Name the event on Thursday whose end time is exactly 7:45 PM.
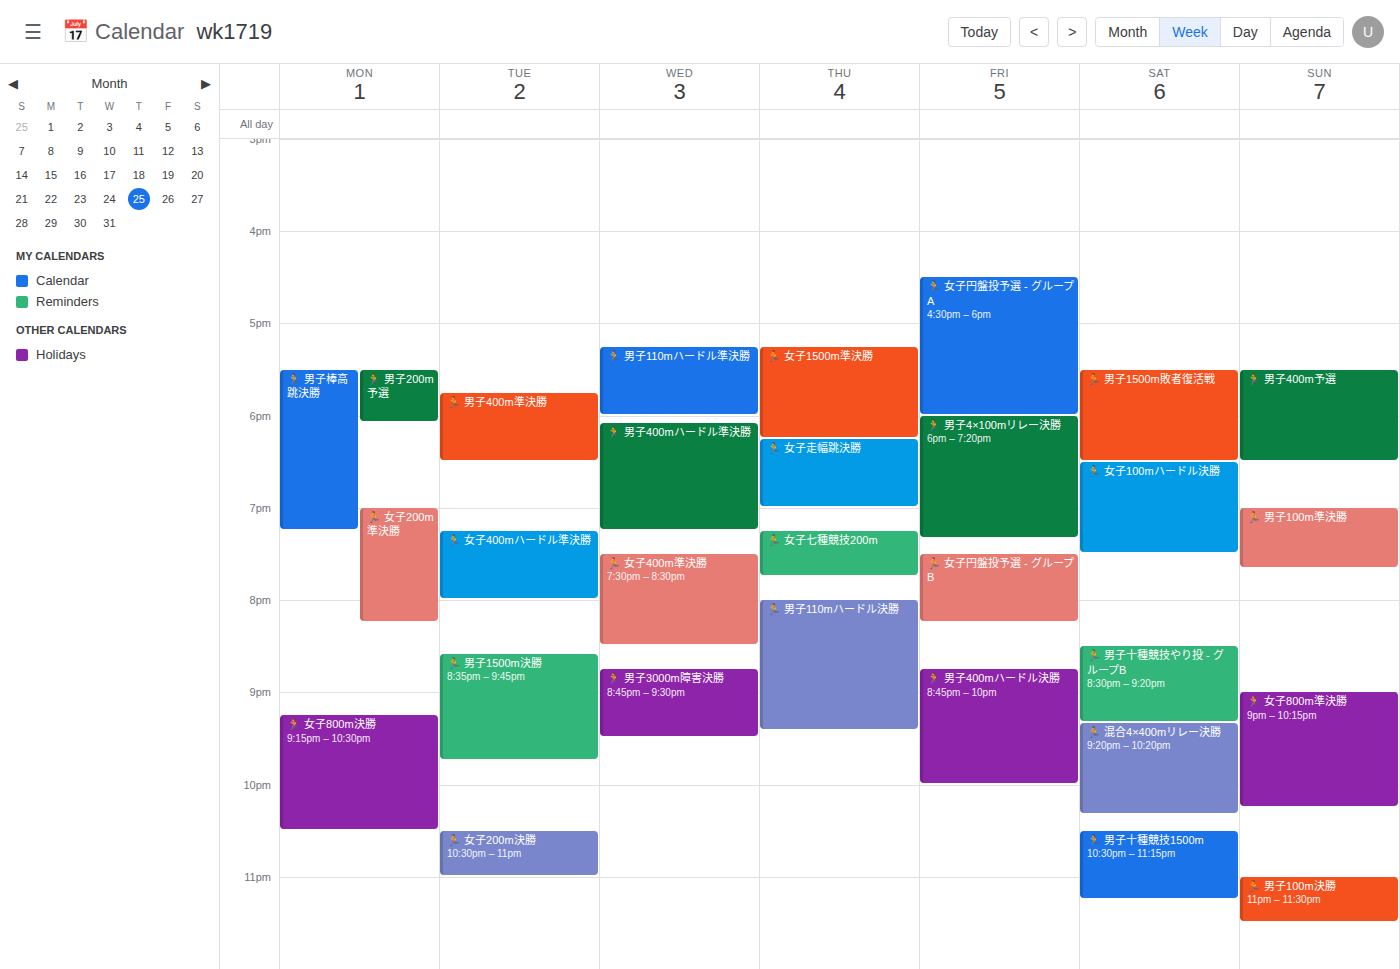
"🏃 女子七種競技200m"